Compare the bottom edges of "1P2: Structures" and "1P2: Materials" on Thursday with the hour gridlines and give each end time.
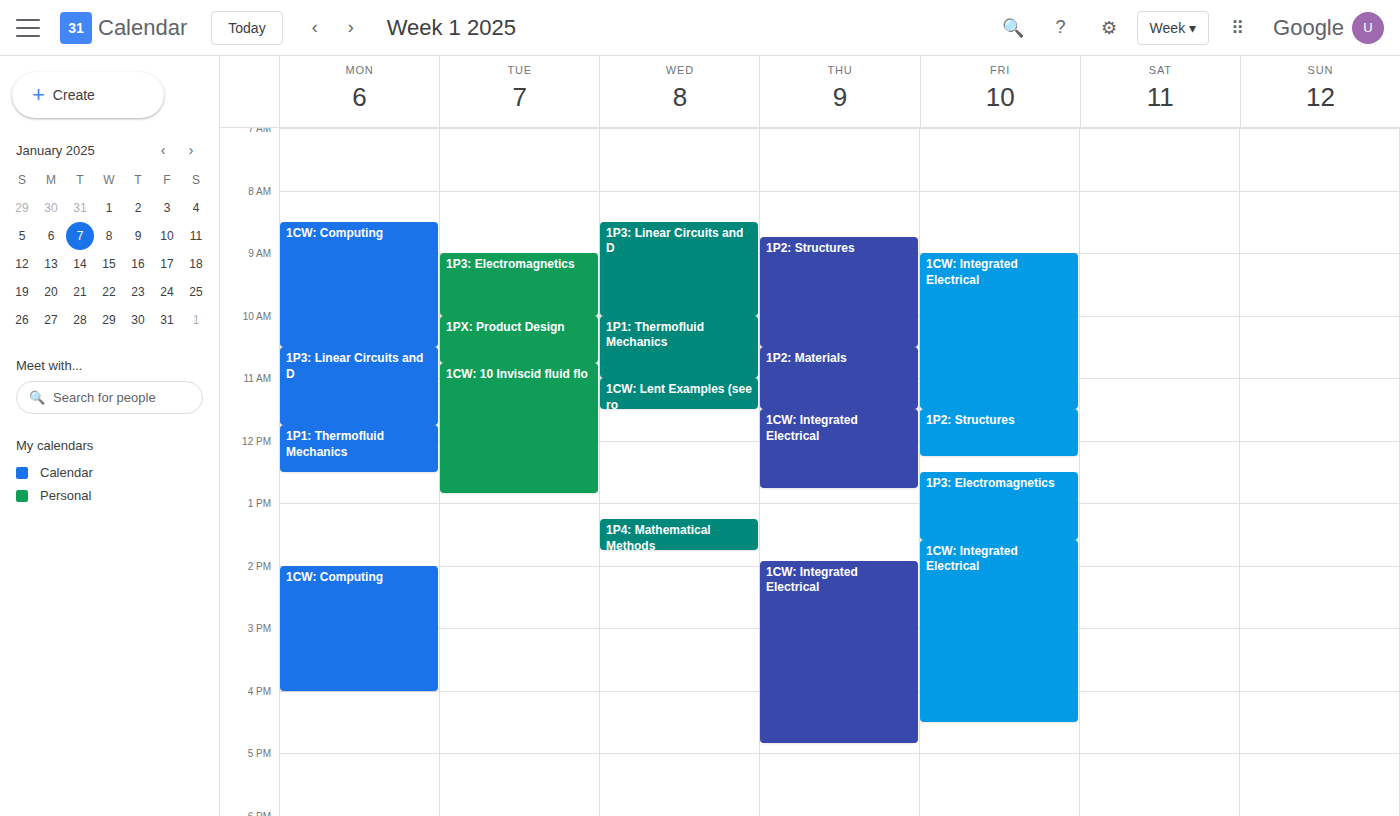
"1P2: Structures": 10:30 AM, halfway between the 10 AM and 11 AM lines. "1P2: Materials": 11:30 AM, halfway between the 11 AM and 12 PM lines.